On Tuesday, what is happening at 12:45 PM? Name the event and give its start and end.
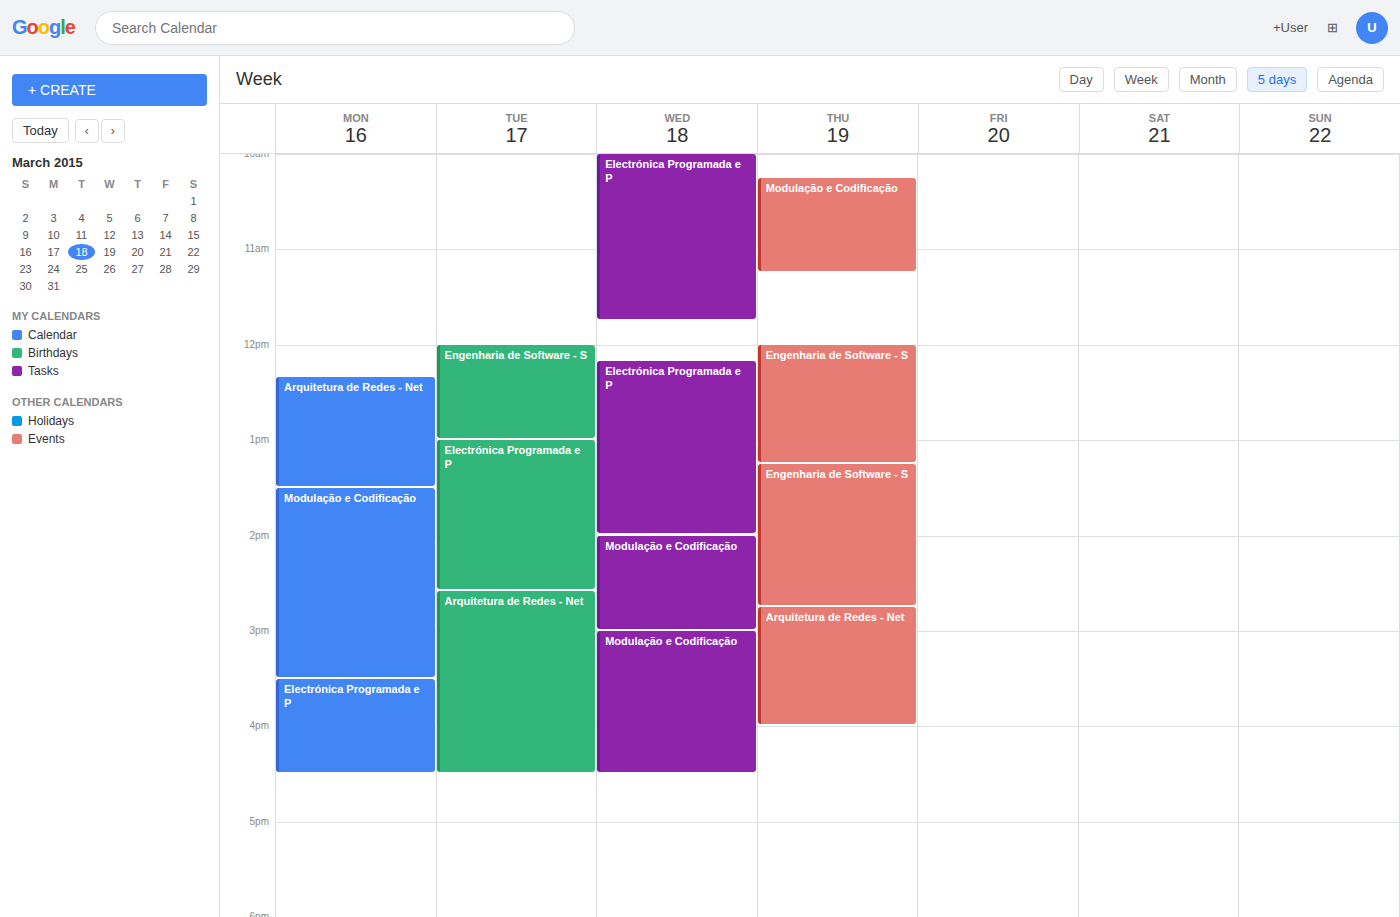
"Engenharia de Software - S", 12:00 PM to 1:00 PM